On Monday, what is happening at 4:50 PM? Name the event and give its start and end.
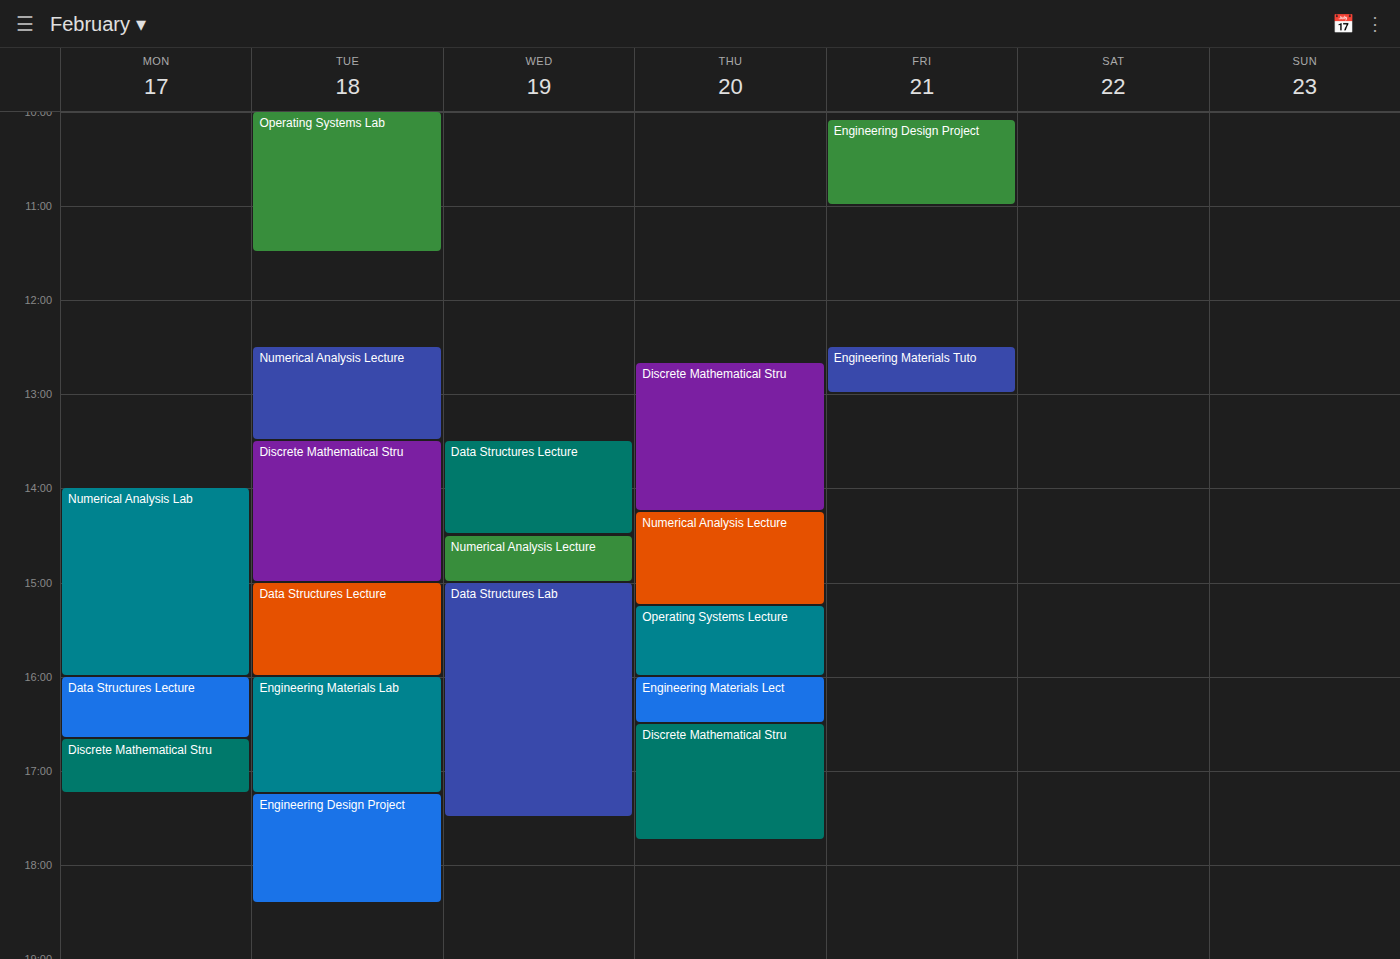
"Discrete Mathematical Stru", 4:40 PM to 5:15 PM